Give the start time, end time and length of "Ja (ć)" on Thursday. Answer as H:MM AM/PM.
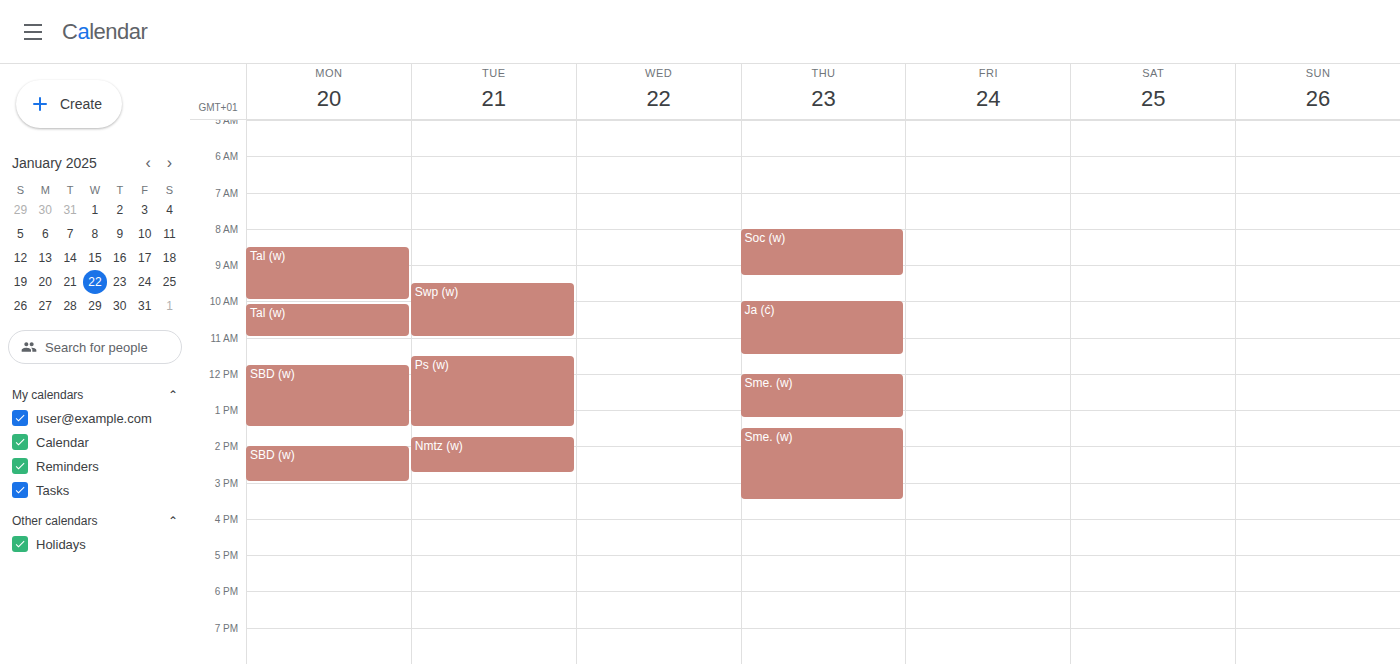
10:00 AM to 11:30 AM, 1 hour 30 minutes